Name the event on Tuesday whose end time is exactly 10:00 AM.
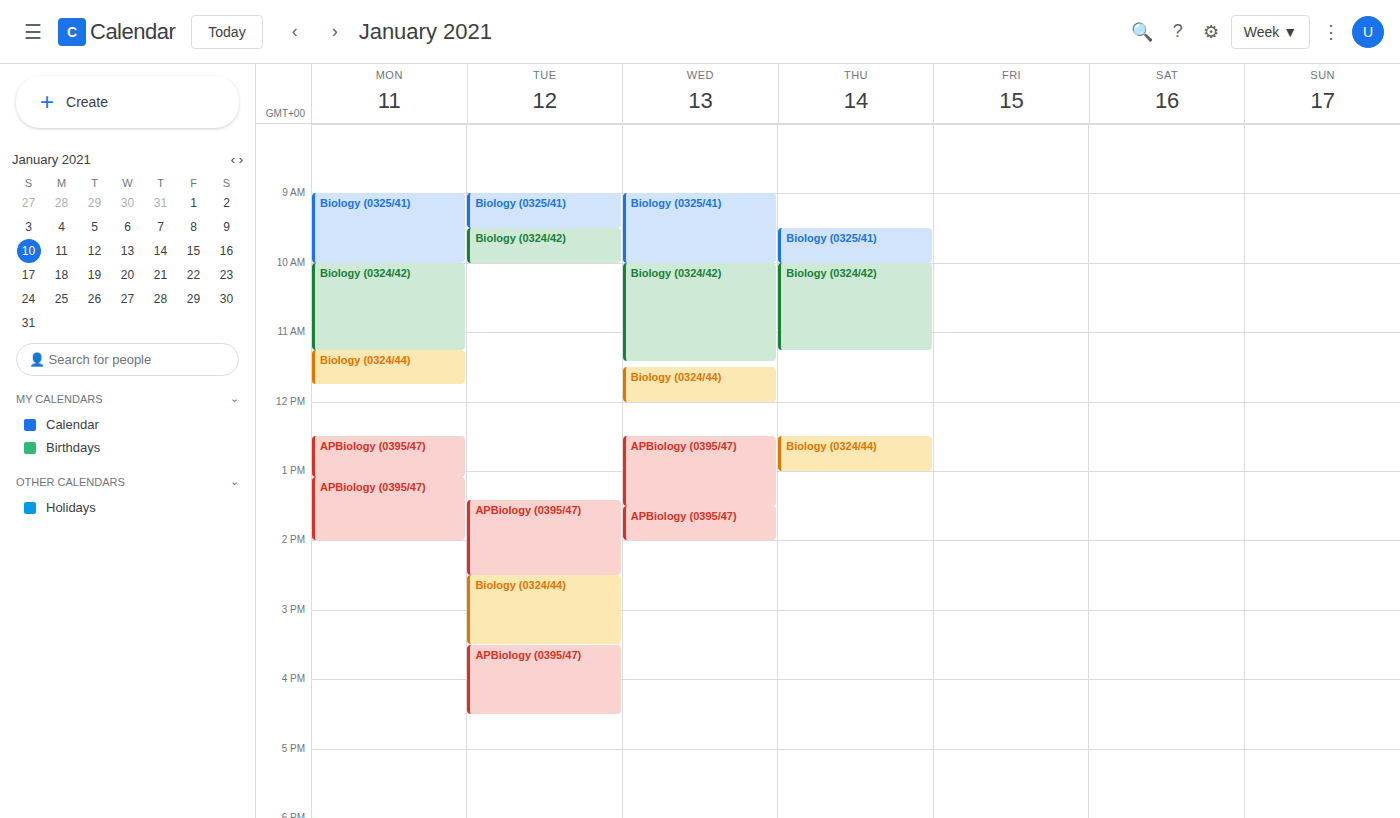
"Biology (0324/42)"